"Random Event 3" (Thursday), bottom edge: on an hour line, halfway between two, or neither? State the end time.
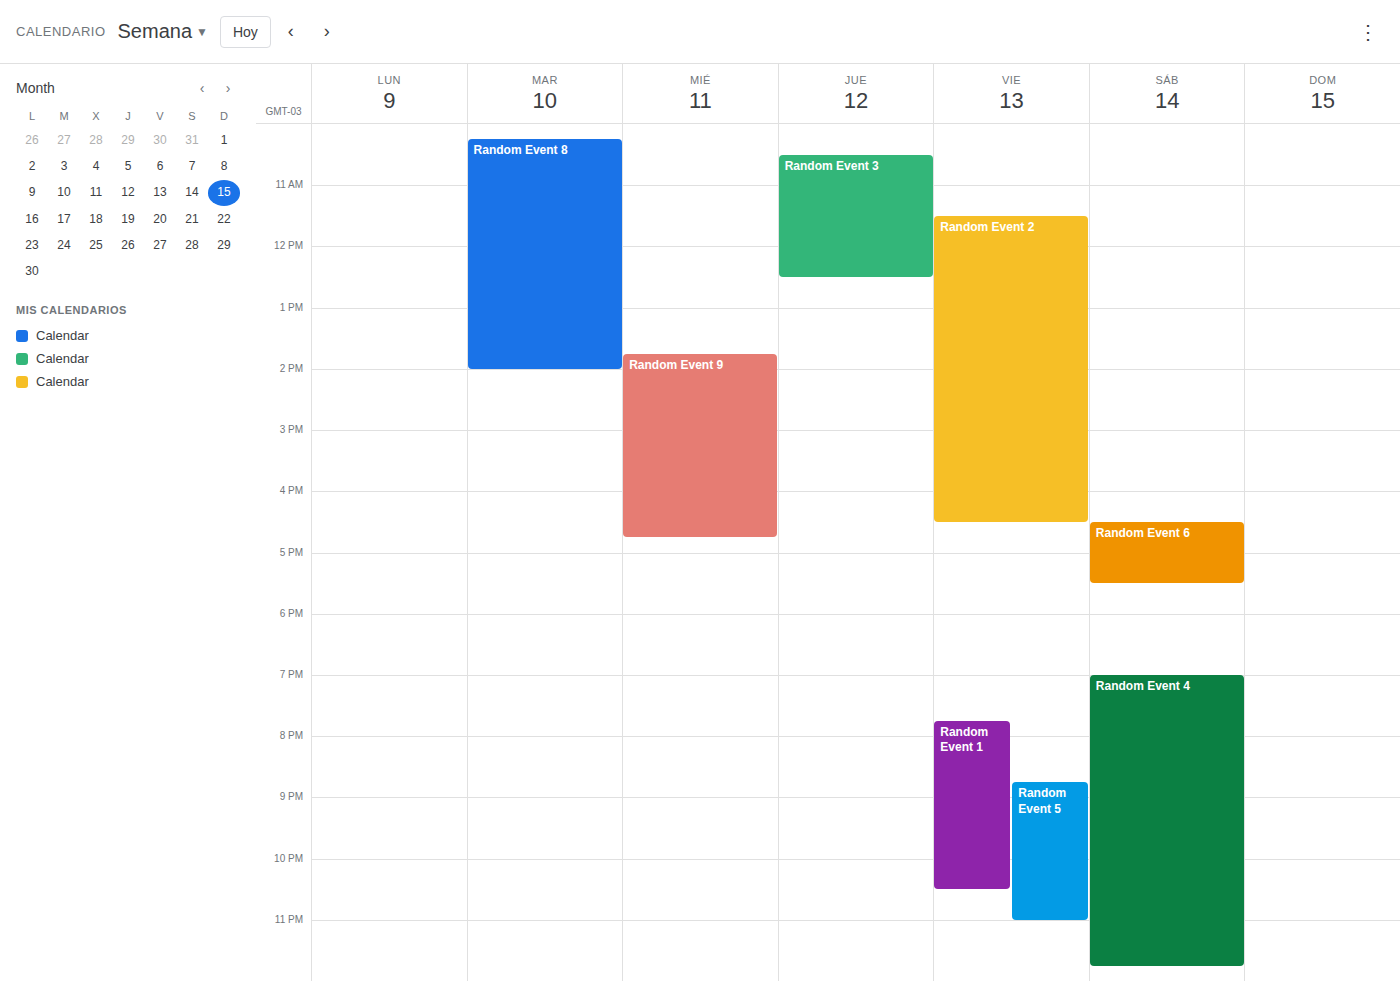
12:30 -- halfway between the 12:00 and 13:00 lines.